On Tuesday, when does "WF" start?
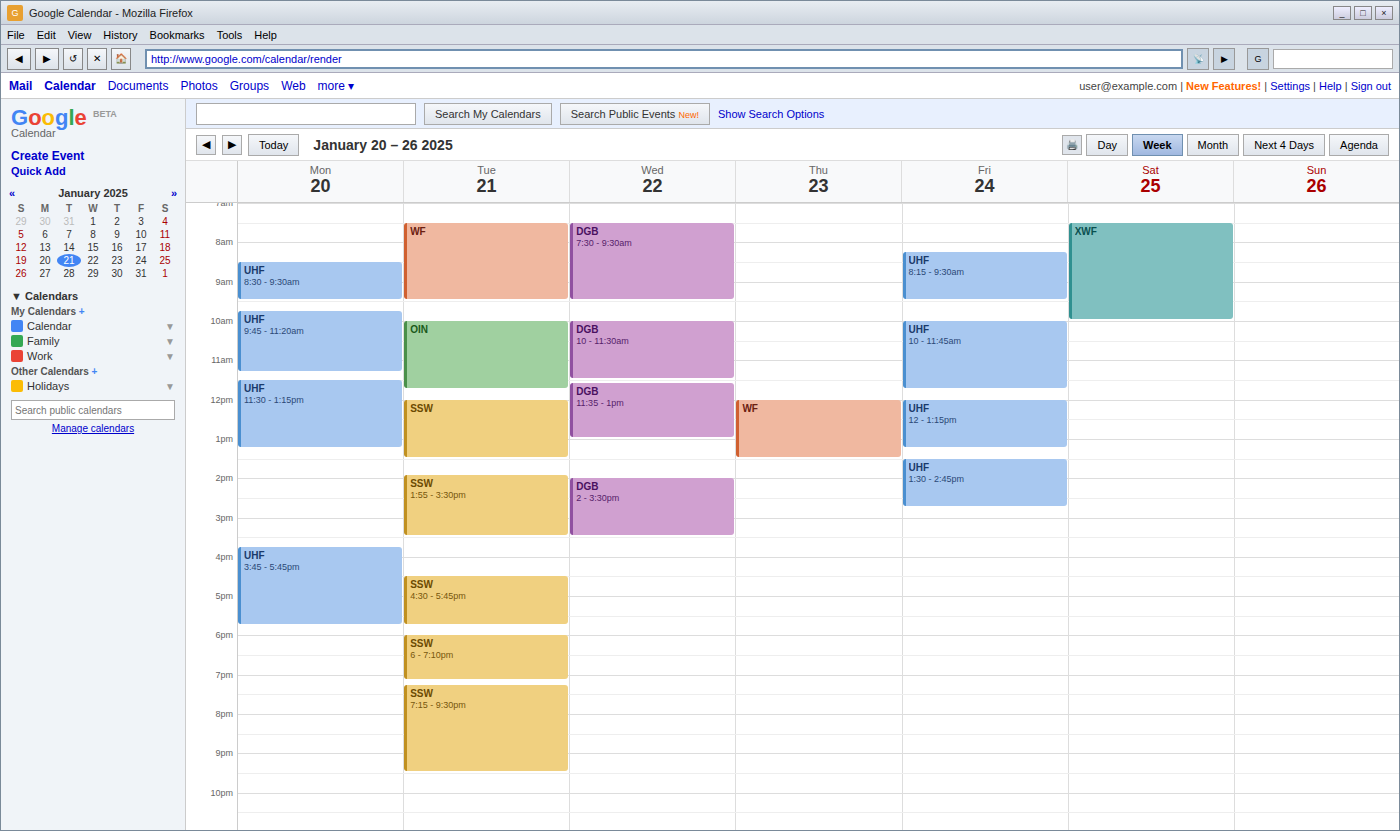
7:30 AM